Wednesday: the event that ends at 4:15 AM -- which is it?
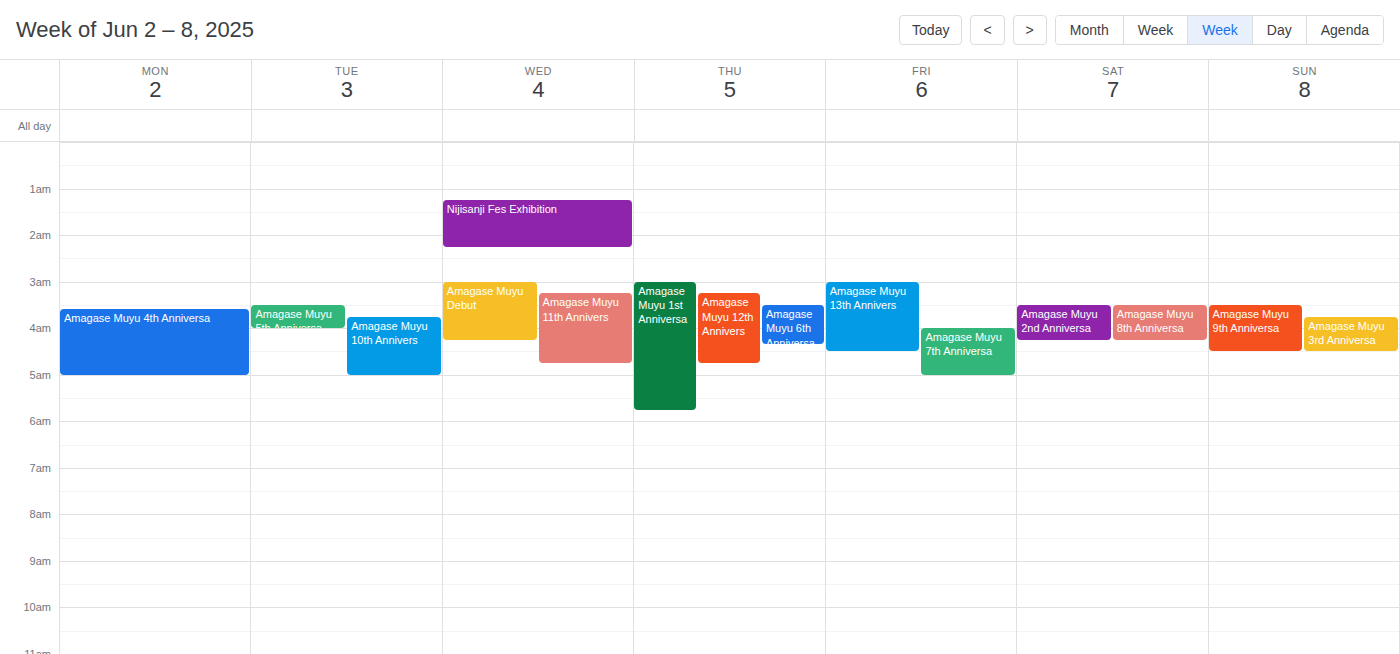
"Amagase Muyu Debut"